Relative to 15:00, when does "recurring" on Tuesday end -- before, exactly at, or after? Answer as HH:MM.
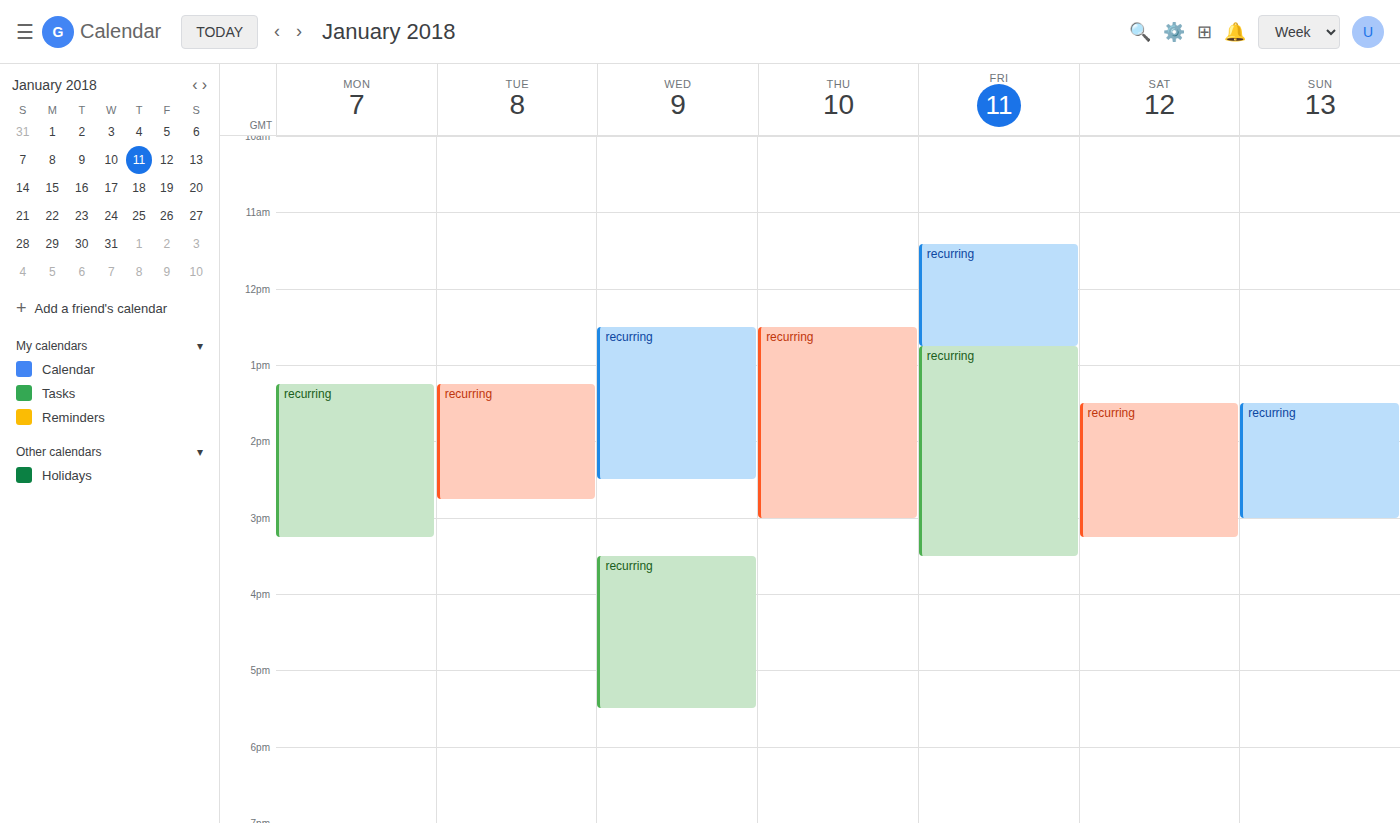
14:45 -- before 15:00, 15 minutes above the 15:00 line.